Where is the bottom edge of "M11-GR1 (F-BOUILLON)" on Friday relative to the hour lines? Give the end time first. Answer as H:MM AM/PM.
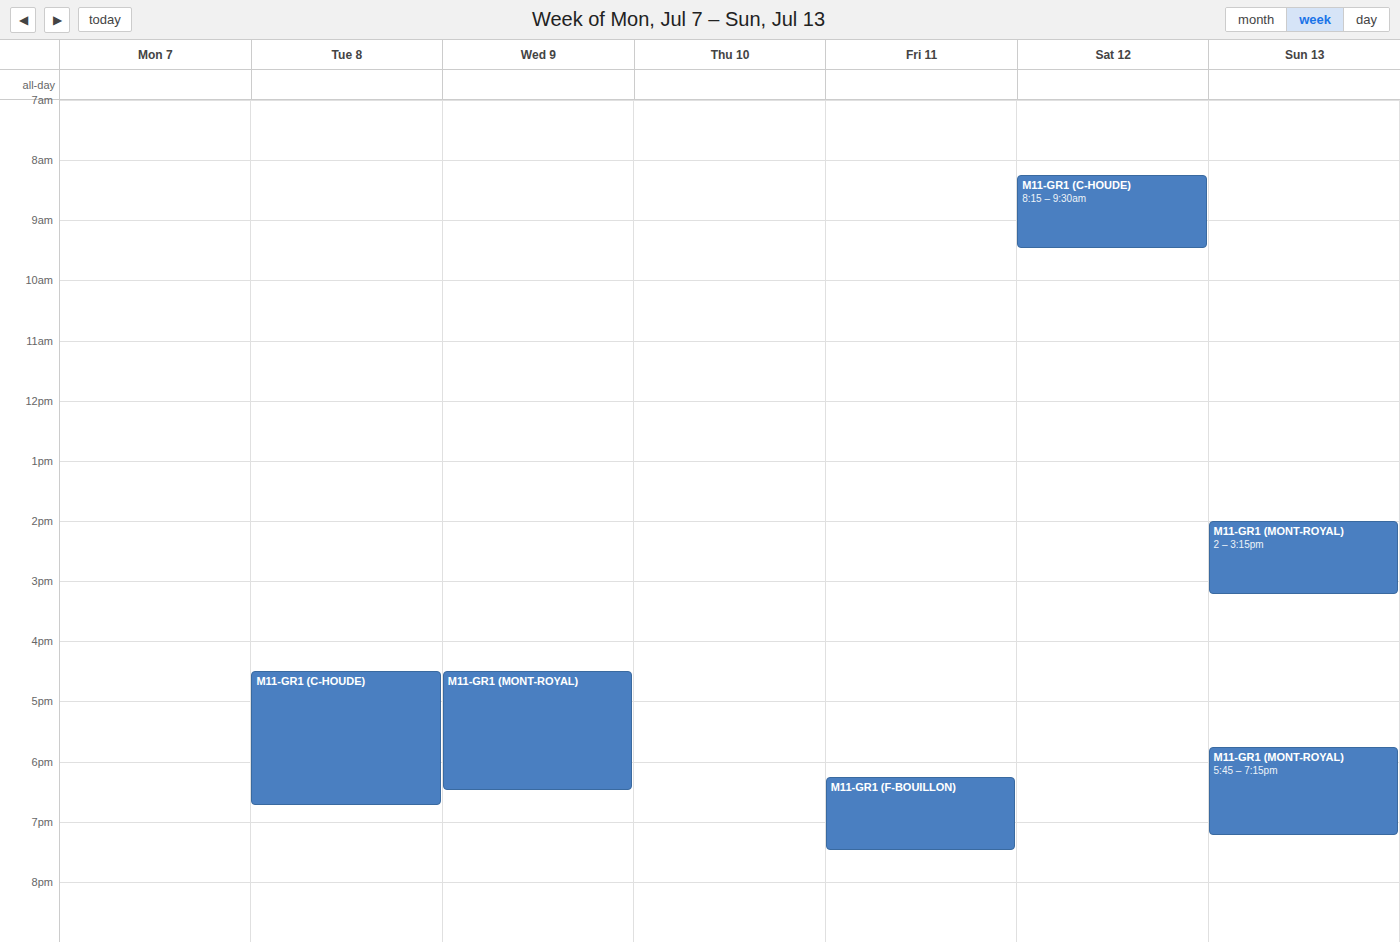
7:30 PM -- halfway between the 7 PM and 8 PM lines.